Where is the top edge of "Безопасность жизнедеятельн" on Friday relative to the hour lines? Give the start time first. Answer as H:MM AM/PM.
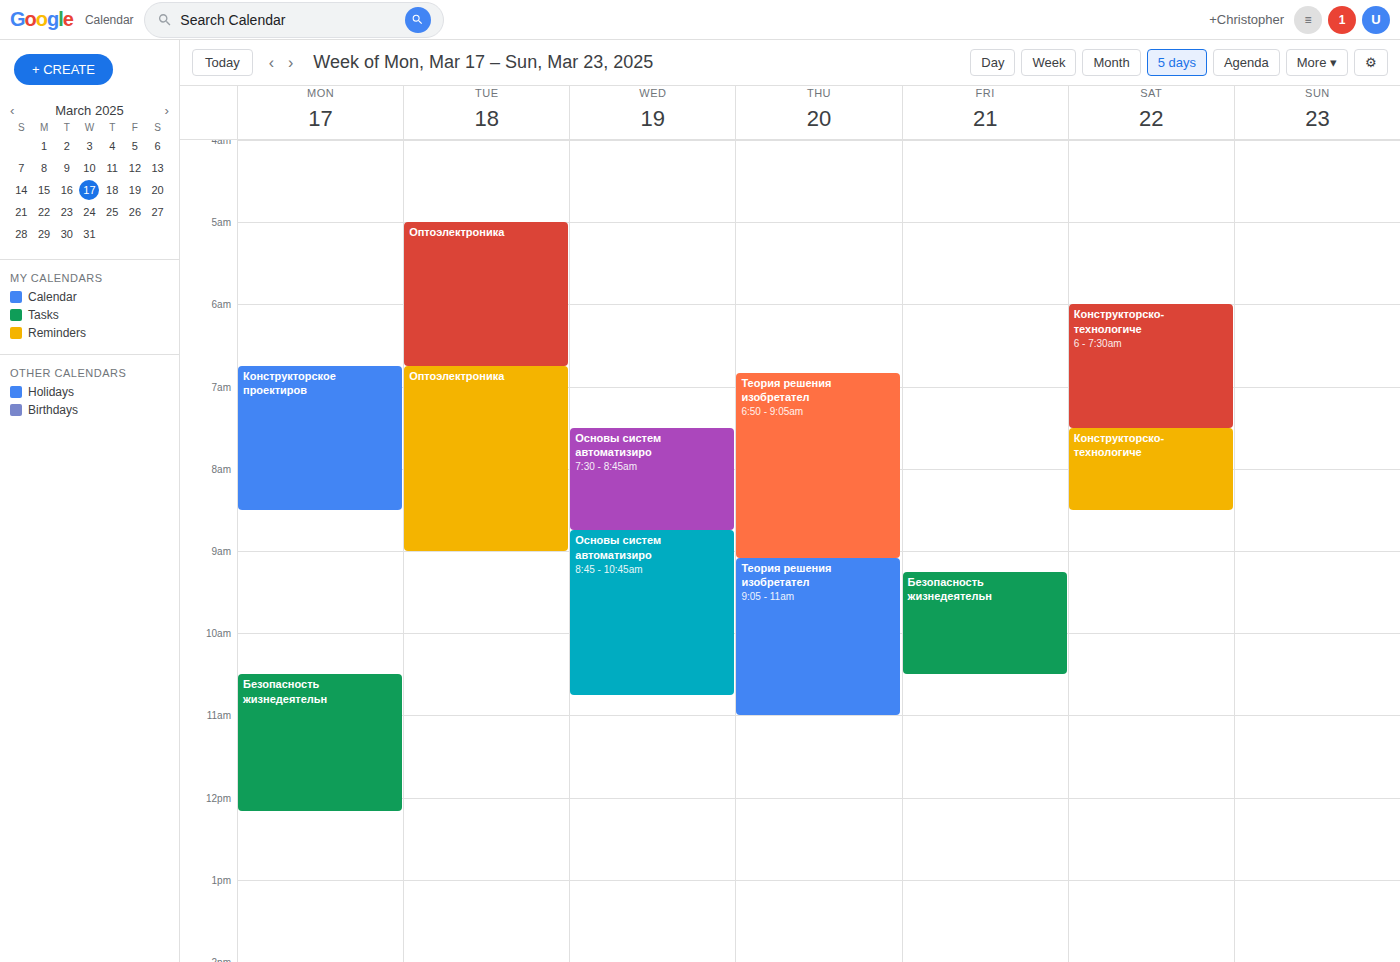
9:15 AM -- neither: a quarter of the way from the 9 AM line to the 10 AM line.